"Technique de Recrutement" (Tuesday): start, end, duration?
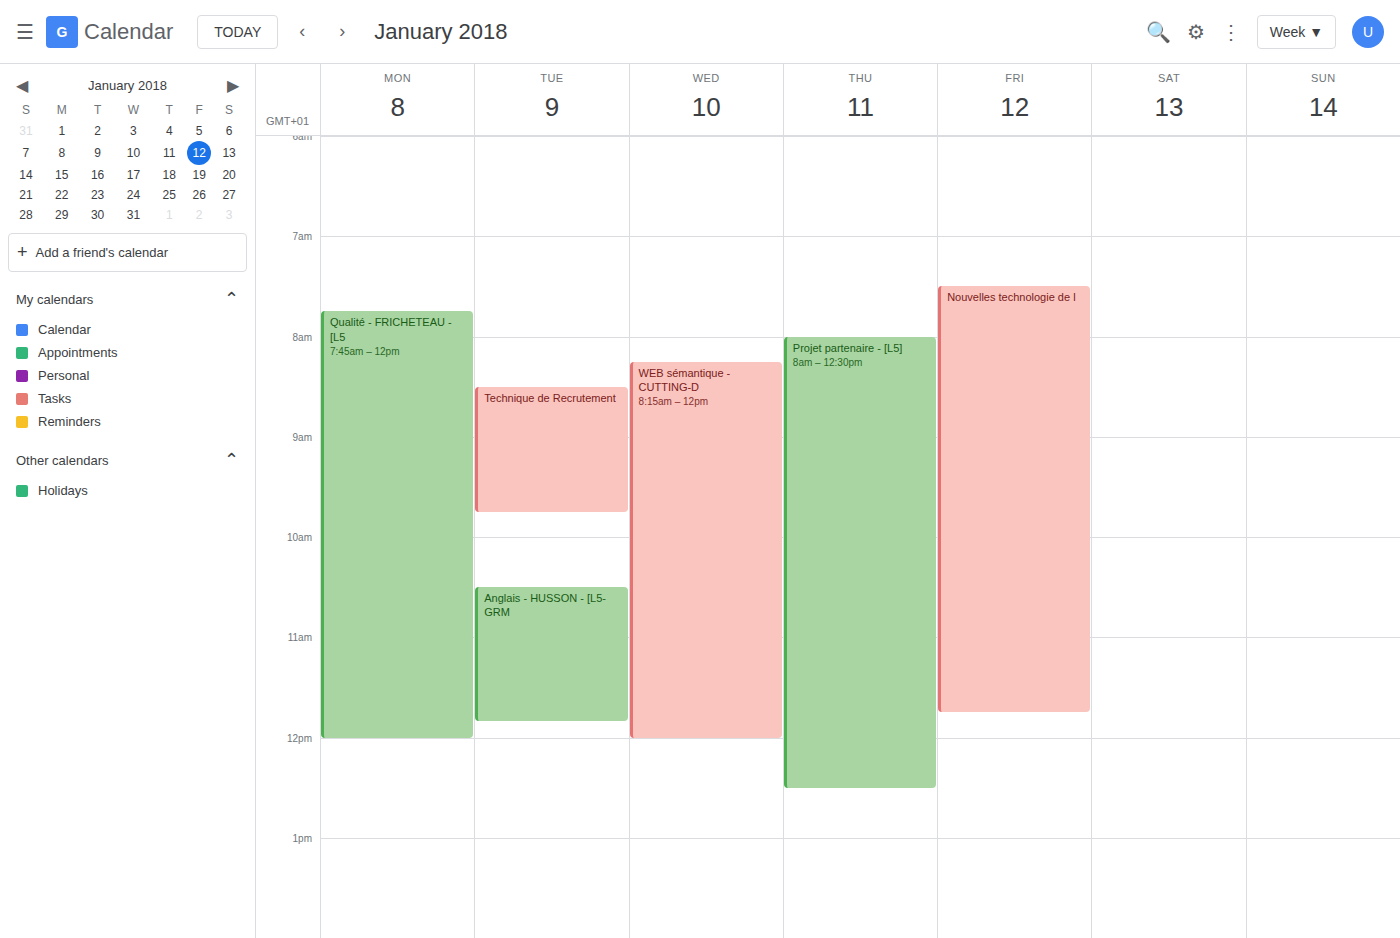
08:30 to 09:45, 1 hour 15 minutes